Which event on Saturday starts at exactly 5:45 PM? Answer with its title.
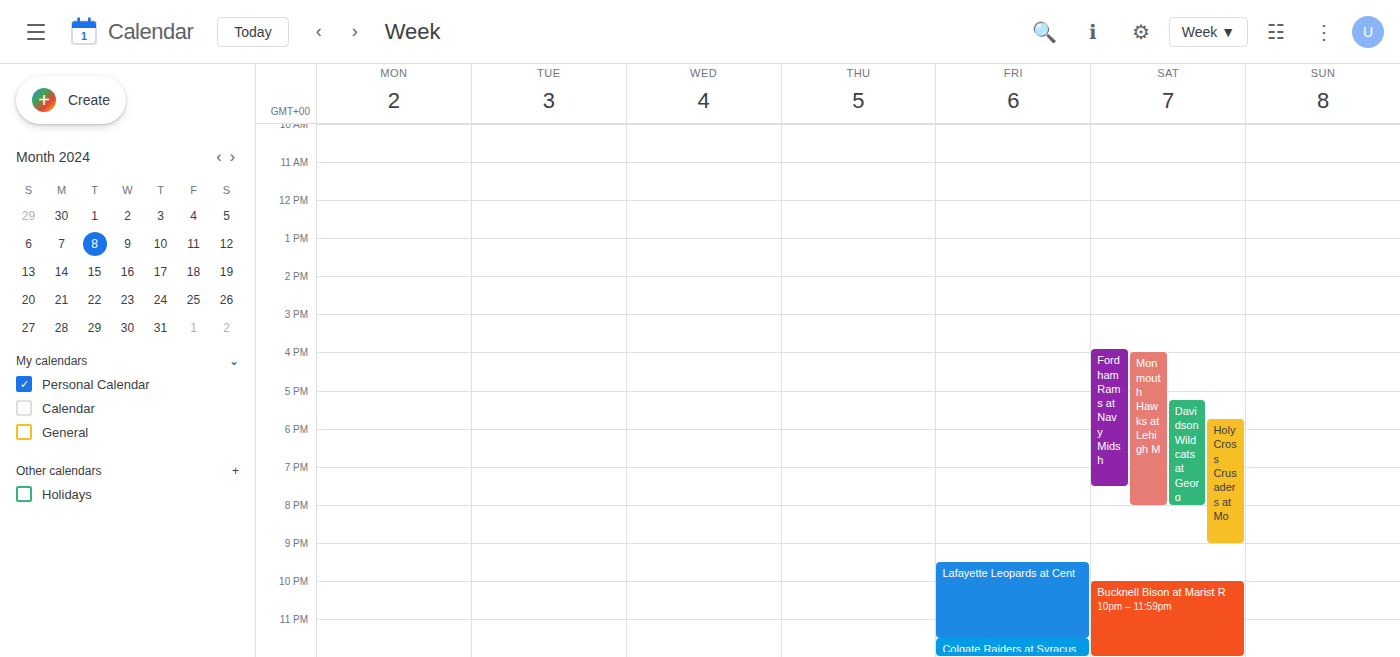
"Holy Cross Crusaders at Mo"